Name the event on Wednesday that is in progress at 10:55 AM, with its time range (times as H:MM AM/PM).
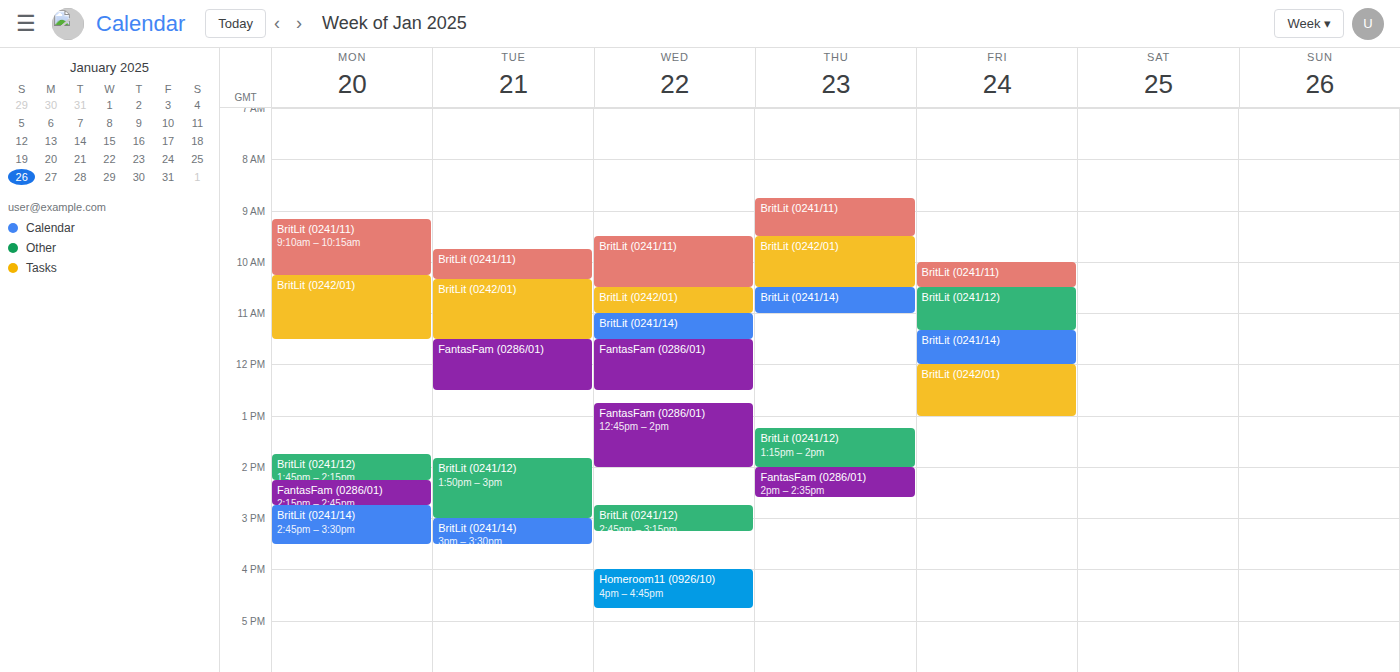
"BritLit (0242/01)", 10:30 AM to 11:00 AM